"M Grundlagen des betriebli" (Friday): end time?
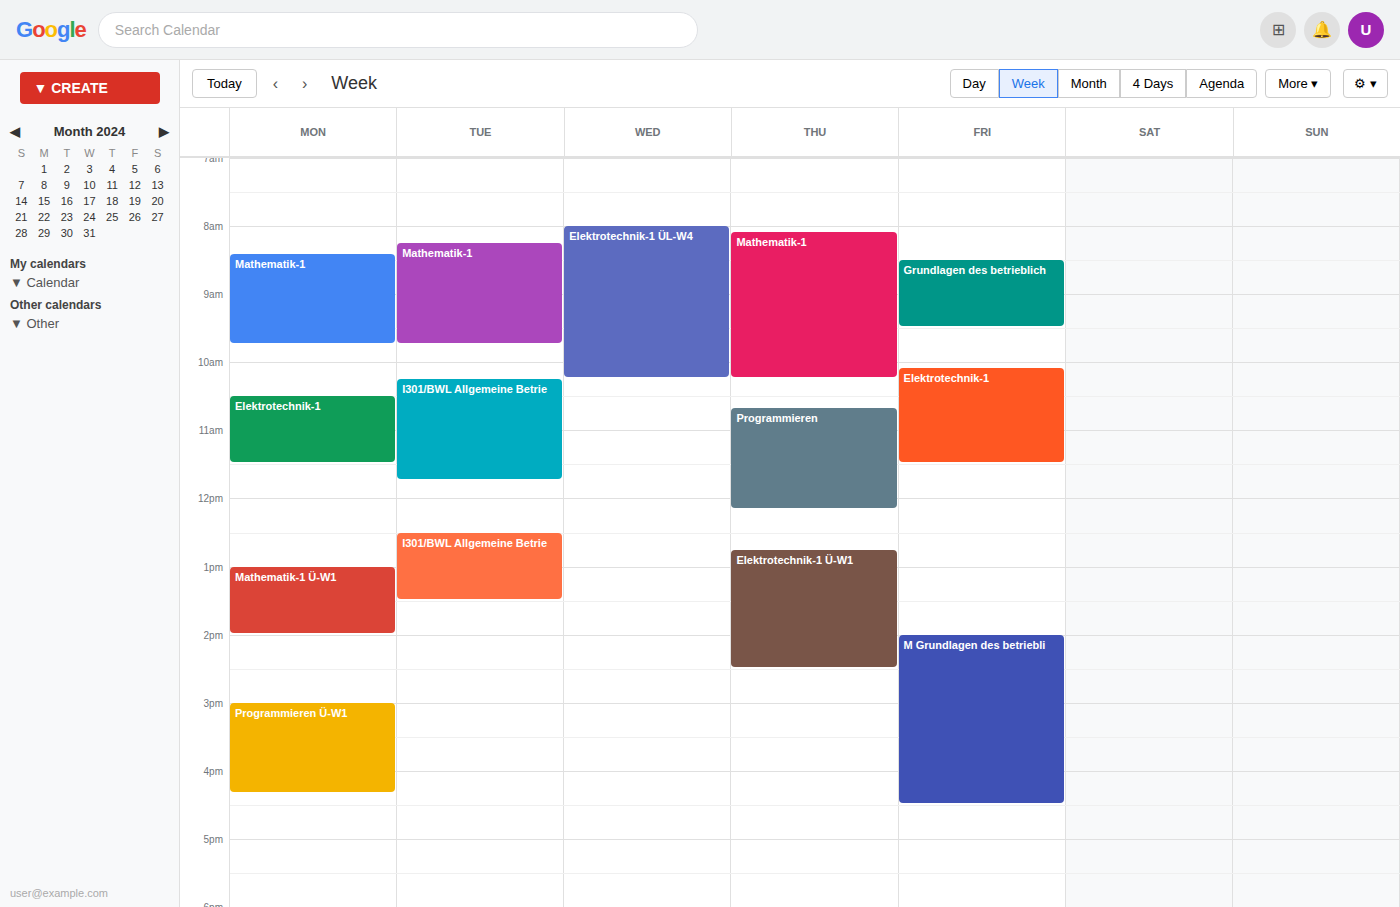
4:30 PM